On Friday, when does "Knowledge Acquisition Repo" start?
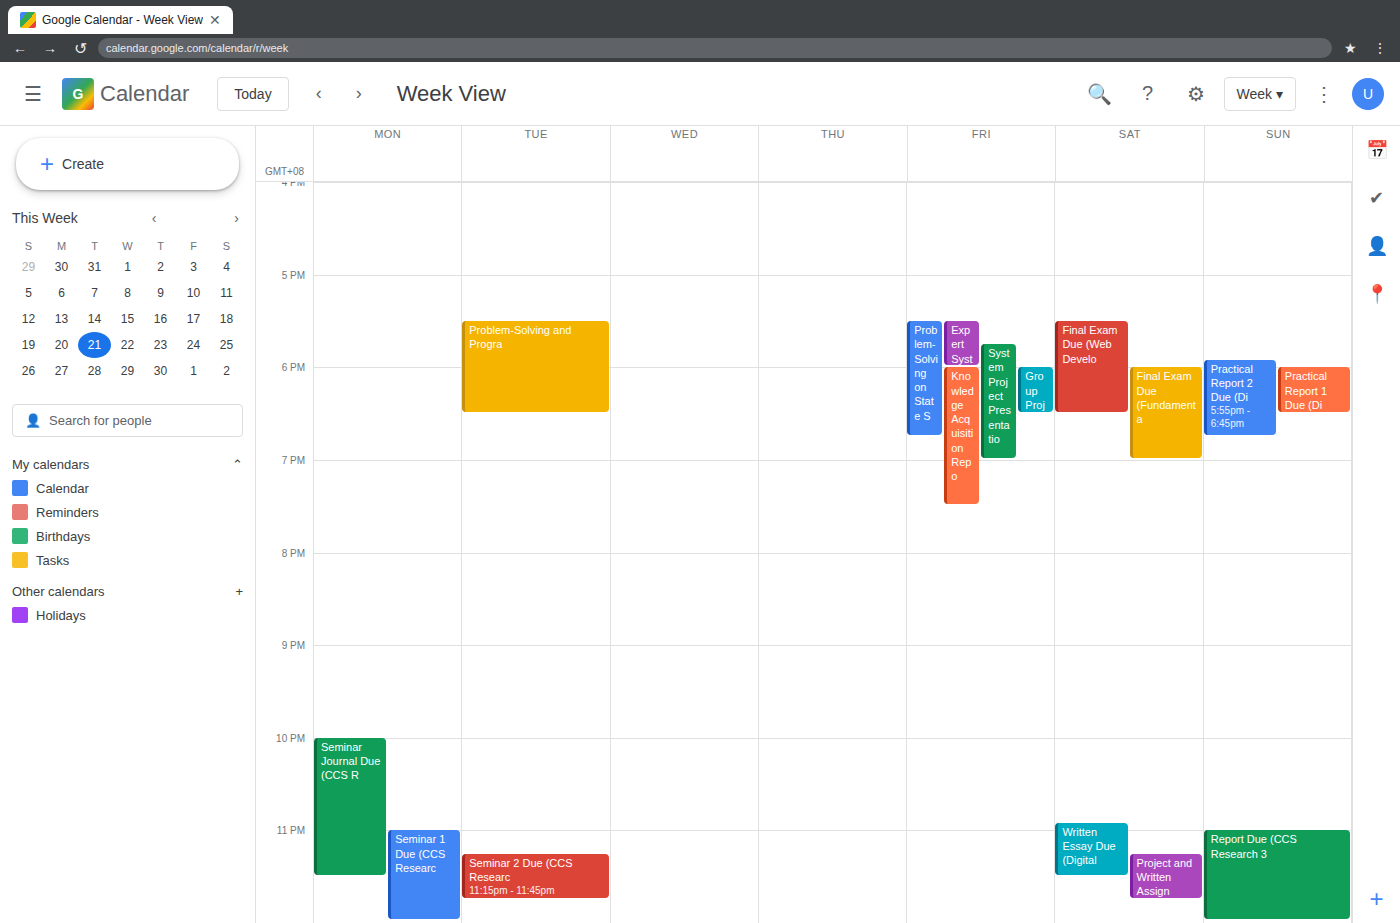
18:00